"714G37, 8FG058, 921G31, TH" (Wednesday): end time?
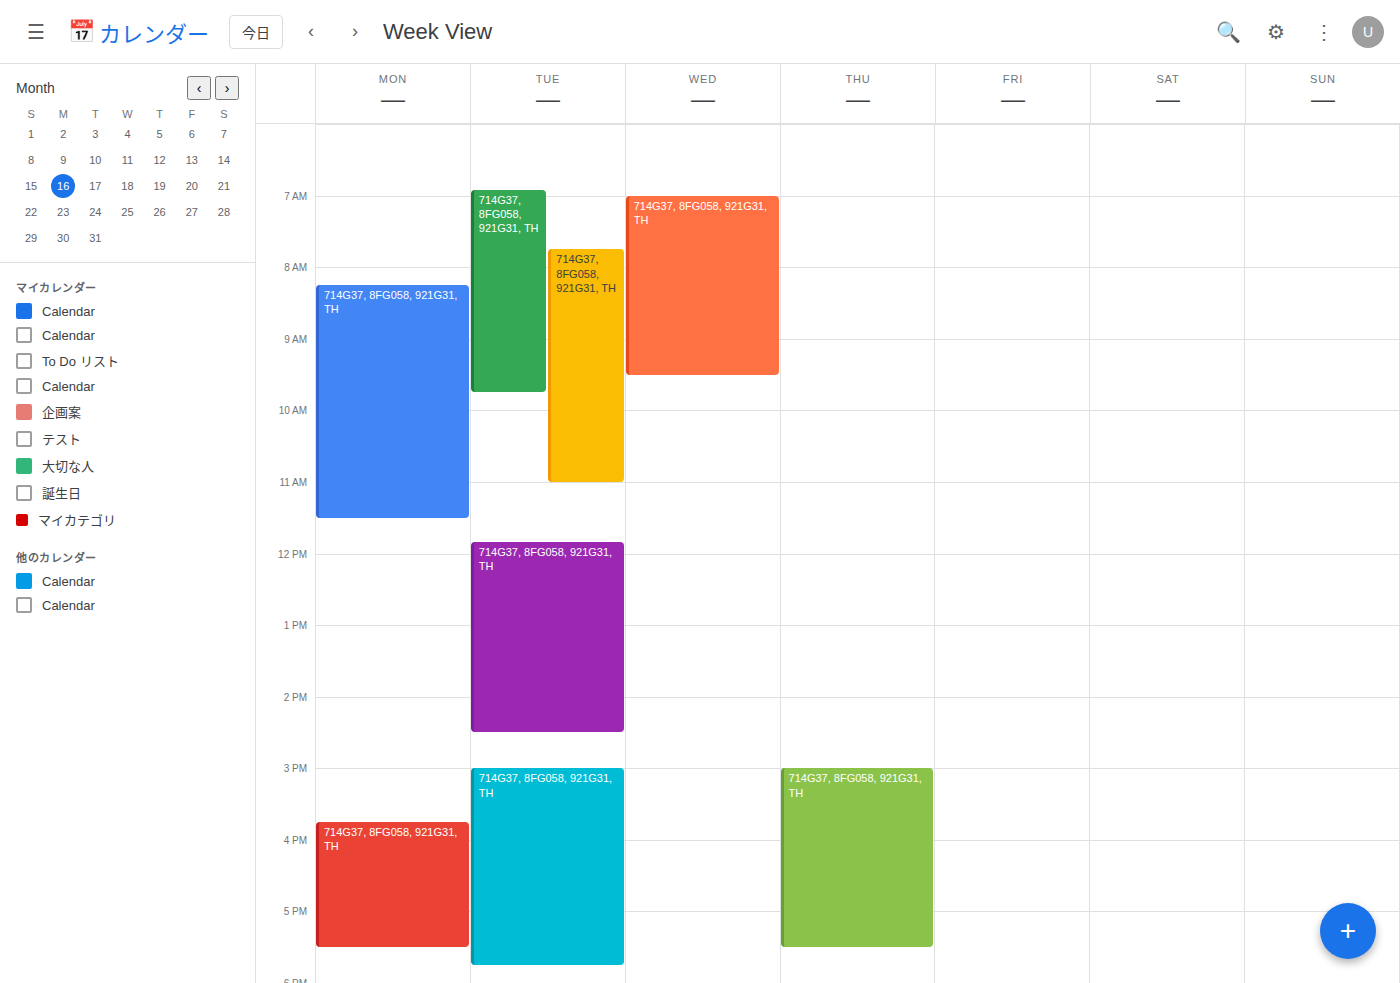
09:30